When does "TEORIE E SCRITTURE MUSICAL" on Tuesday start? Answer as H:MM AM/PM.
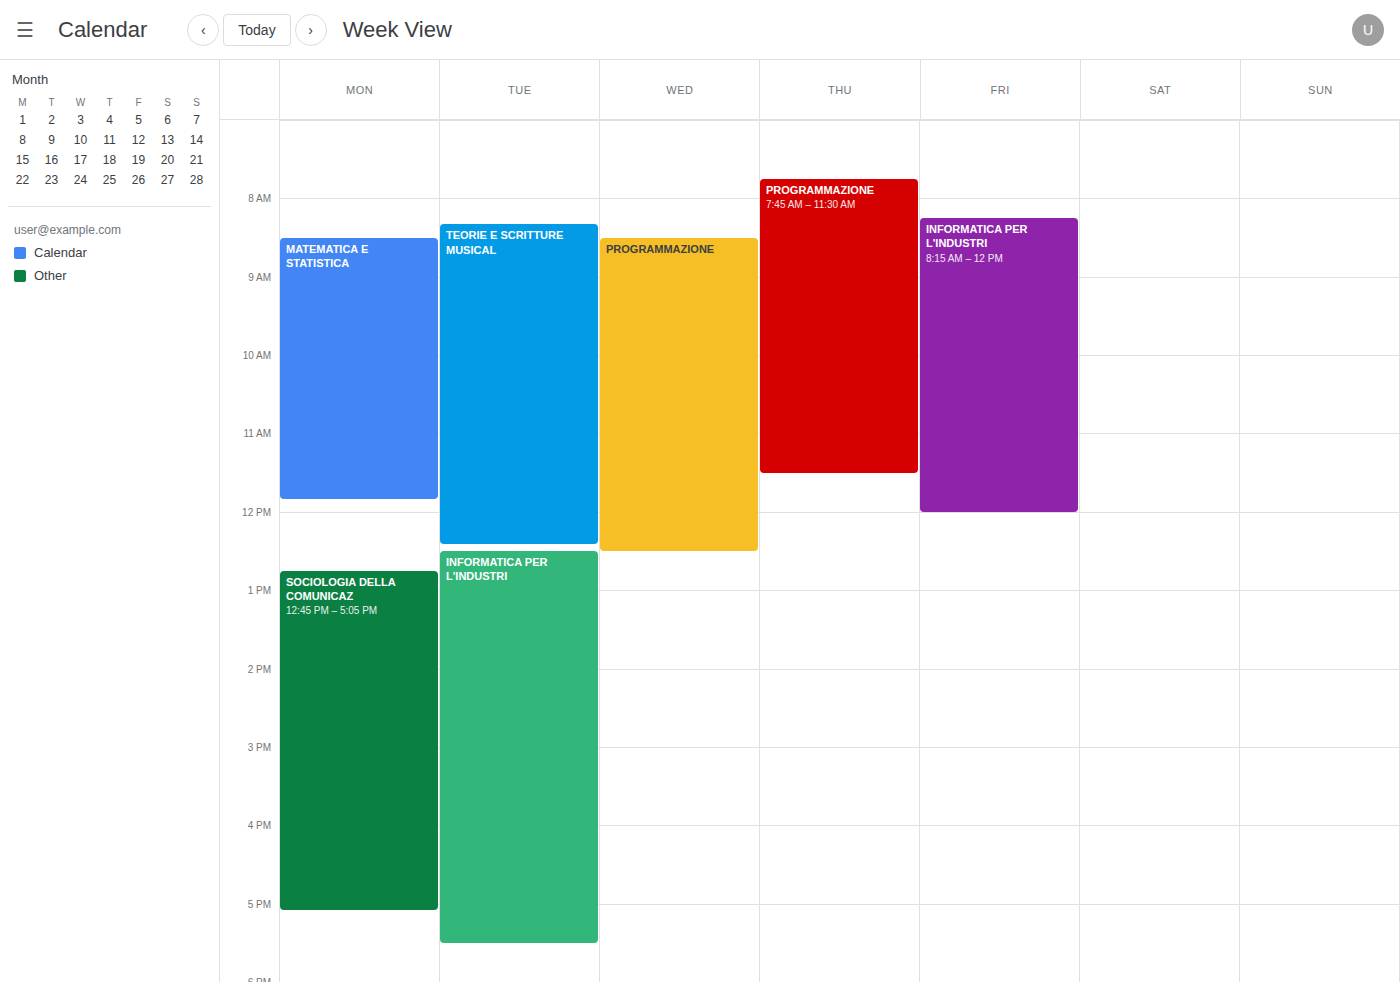
8:20 AM